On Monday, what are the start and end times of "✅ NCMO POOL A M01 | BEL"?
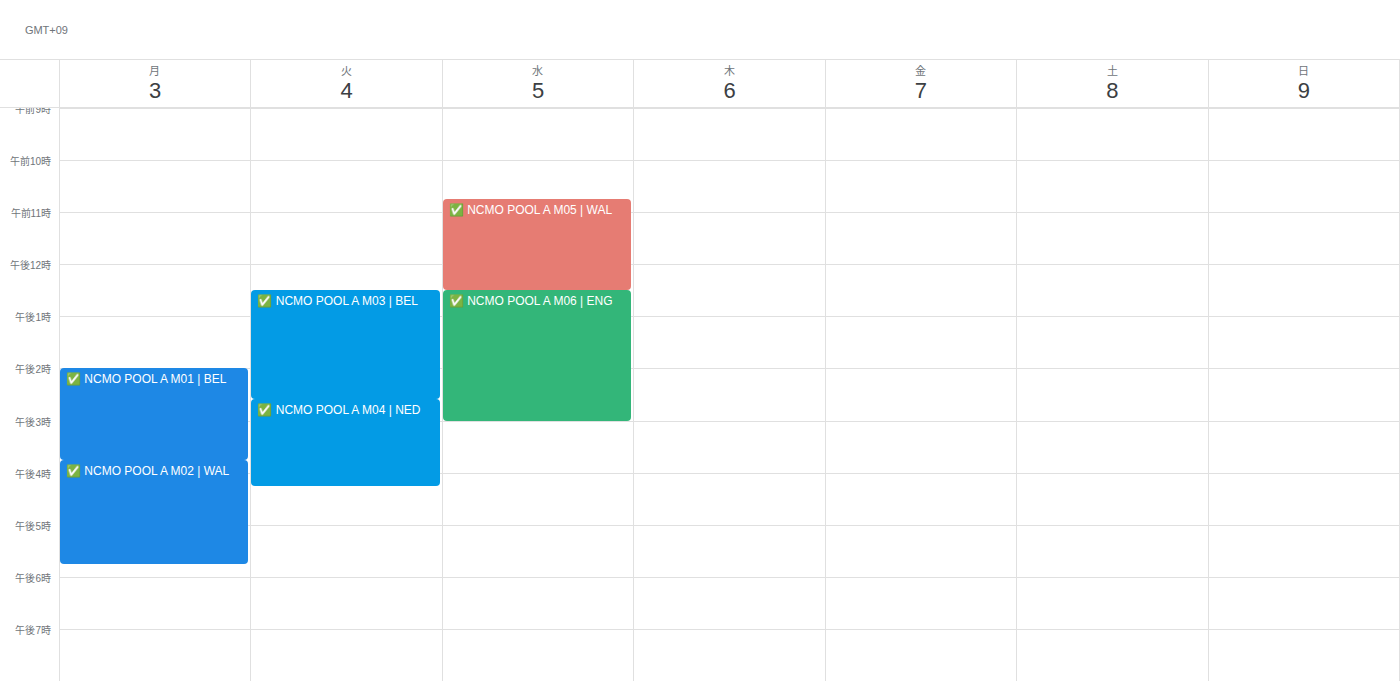
2:00 PM to 3:45 PM